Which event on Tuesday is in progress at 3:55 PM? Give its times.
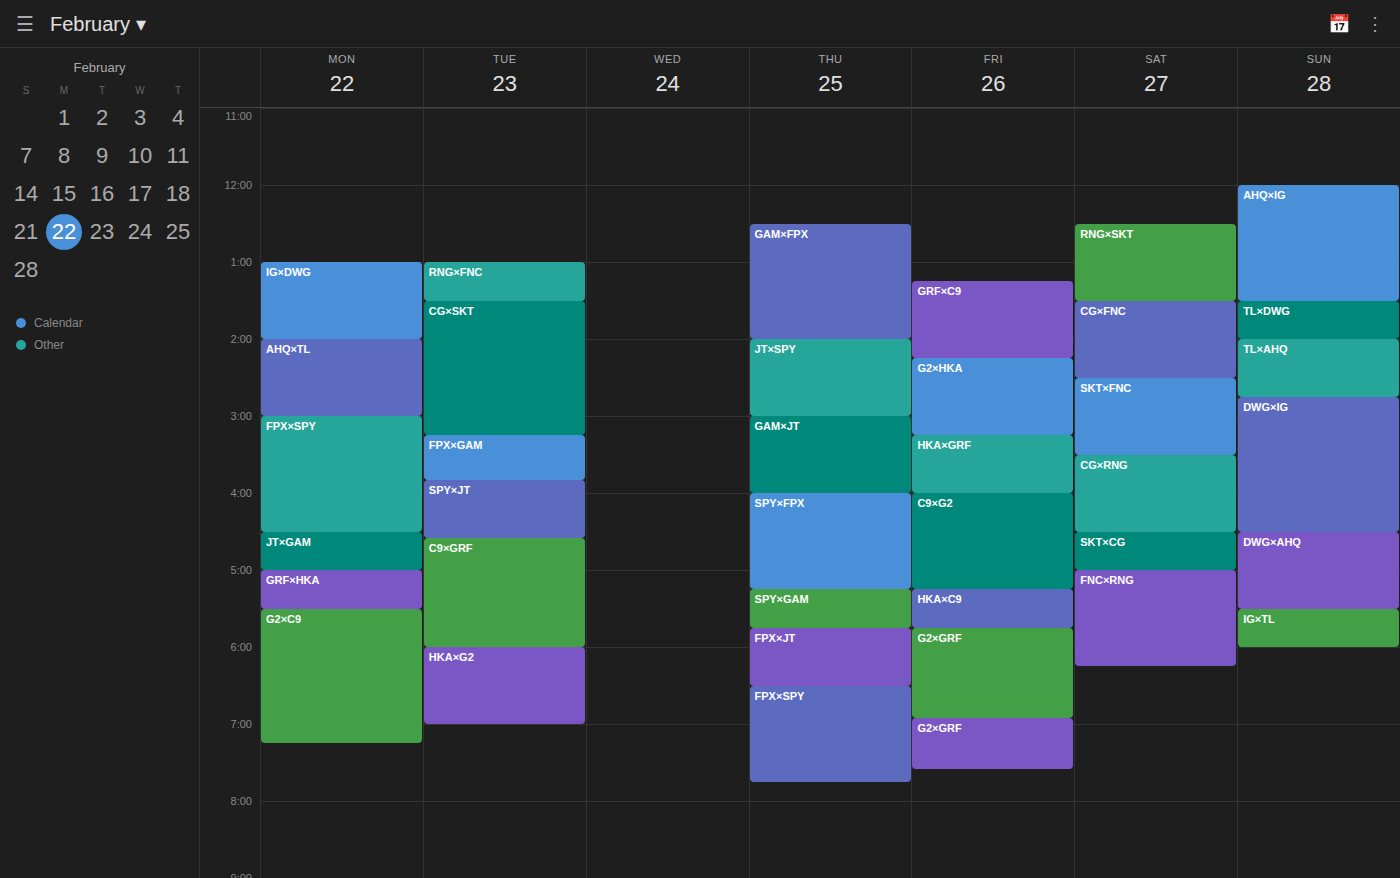
"SPY×JT", 3:50 PM to 4:35 PM